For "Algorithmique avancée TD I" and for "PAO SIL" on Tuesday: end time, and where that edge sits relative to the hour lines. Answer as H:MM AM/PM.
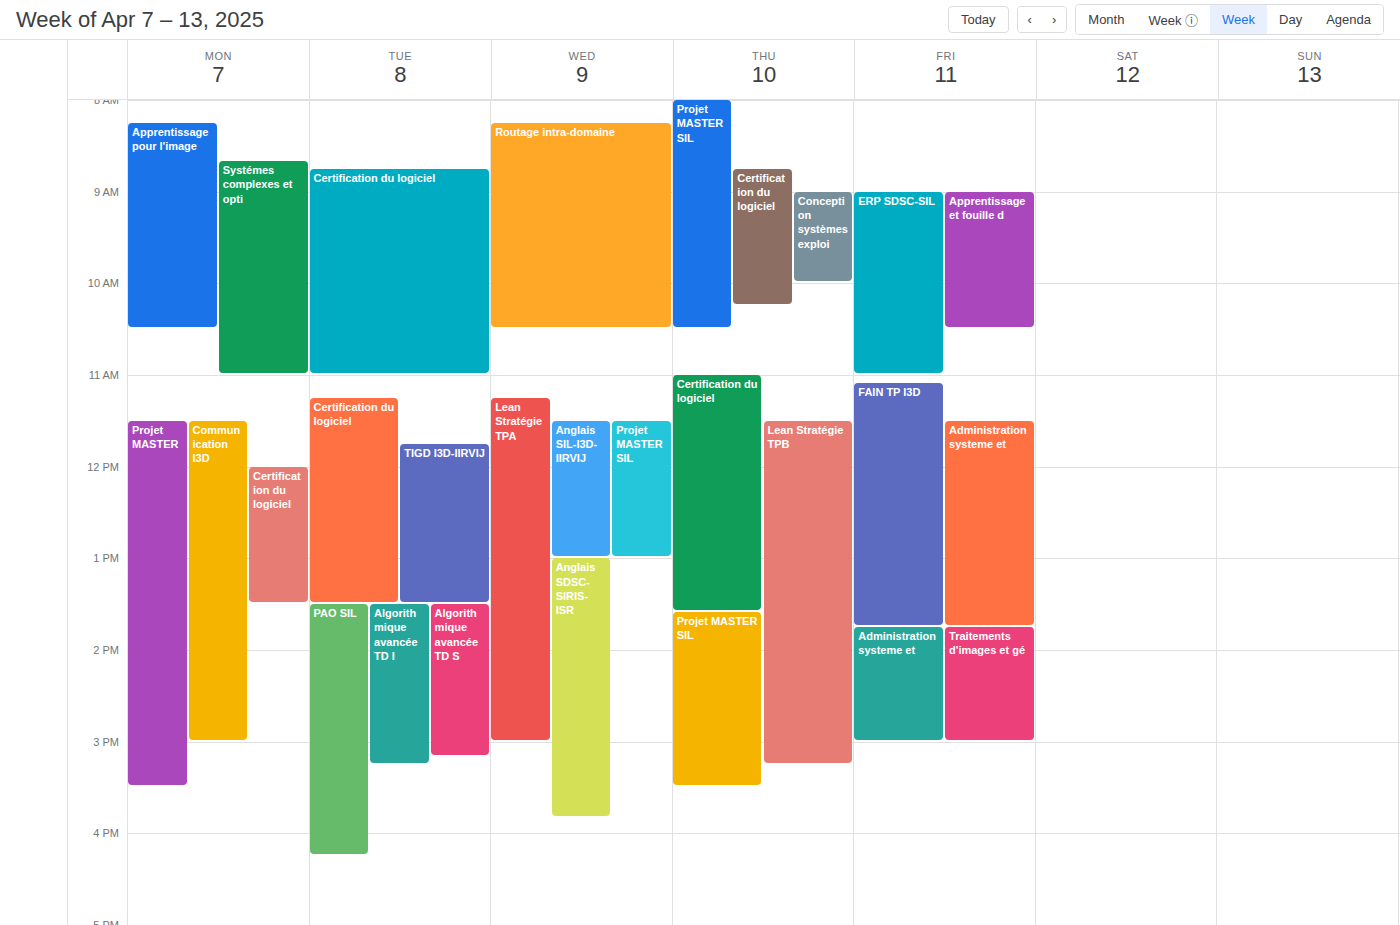
"Algorithmique avancée TD I": 3:15 PM, neither: a quarter of the way from the 3 PM line to the 4 PM line. "PAO SIL": 4:15 PM, neither: a quarter of the way from the 4 PM line to the 5 PM line.